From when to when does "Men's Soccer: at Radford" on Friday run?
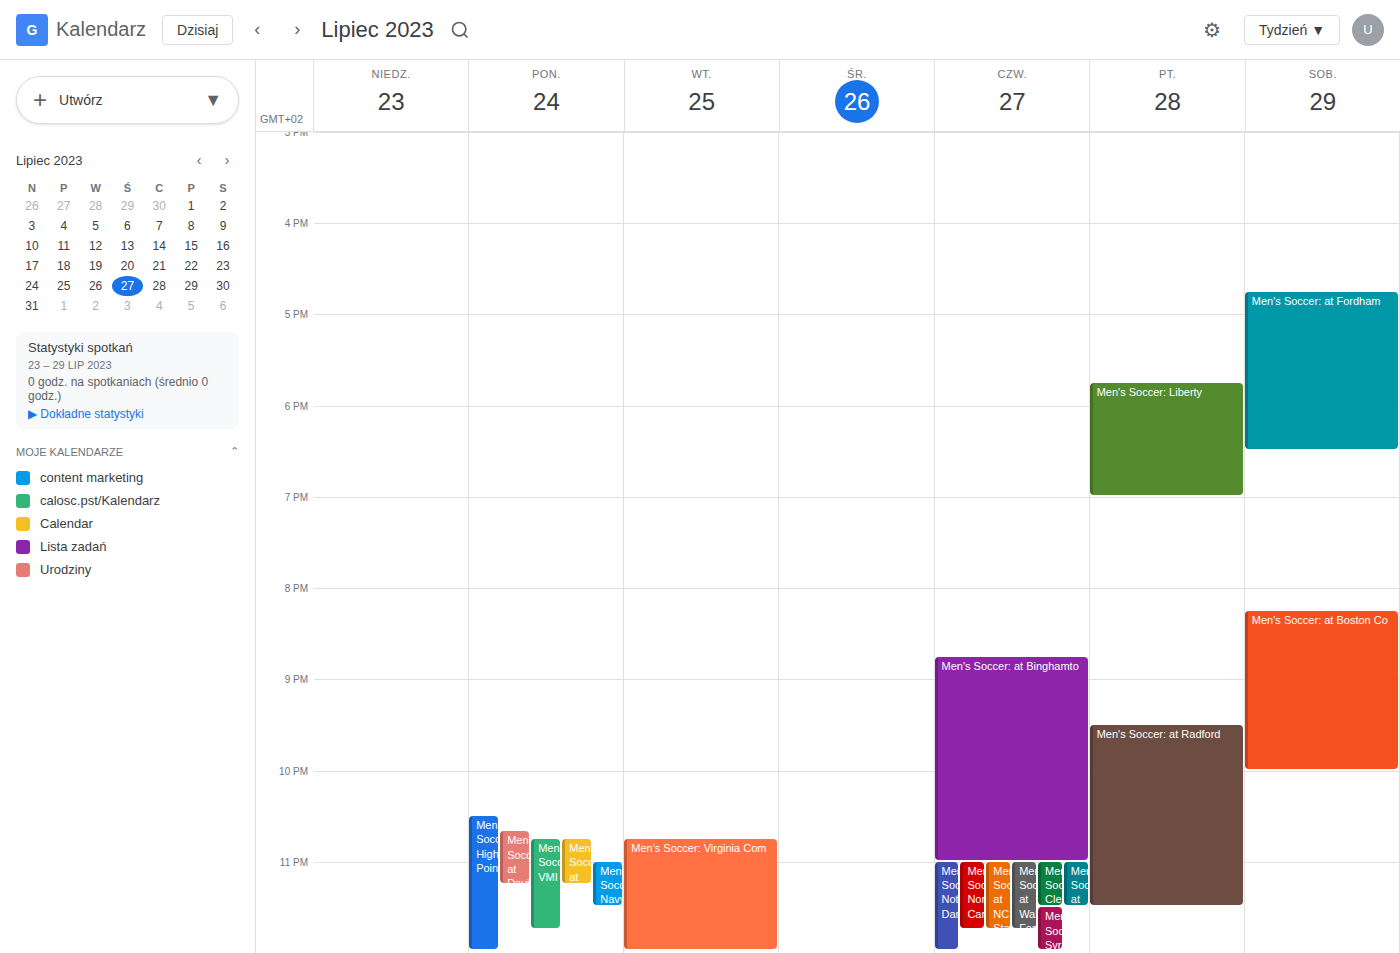
9:30 PM to 11:30 PM